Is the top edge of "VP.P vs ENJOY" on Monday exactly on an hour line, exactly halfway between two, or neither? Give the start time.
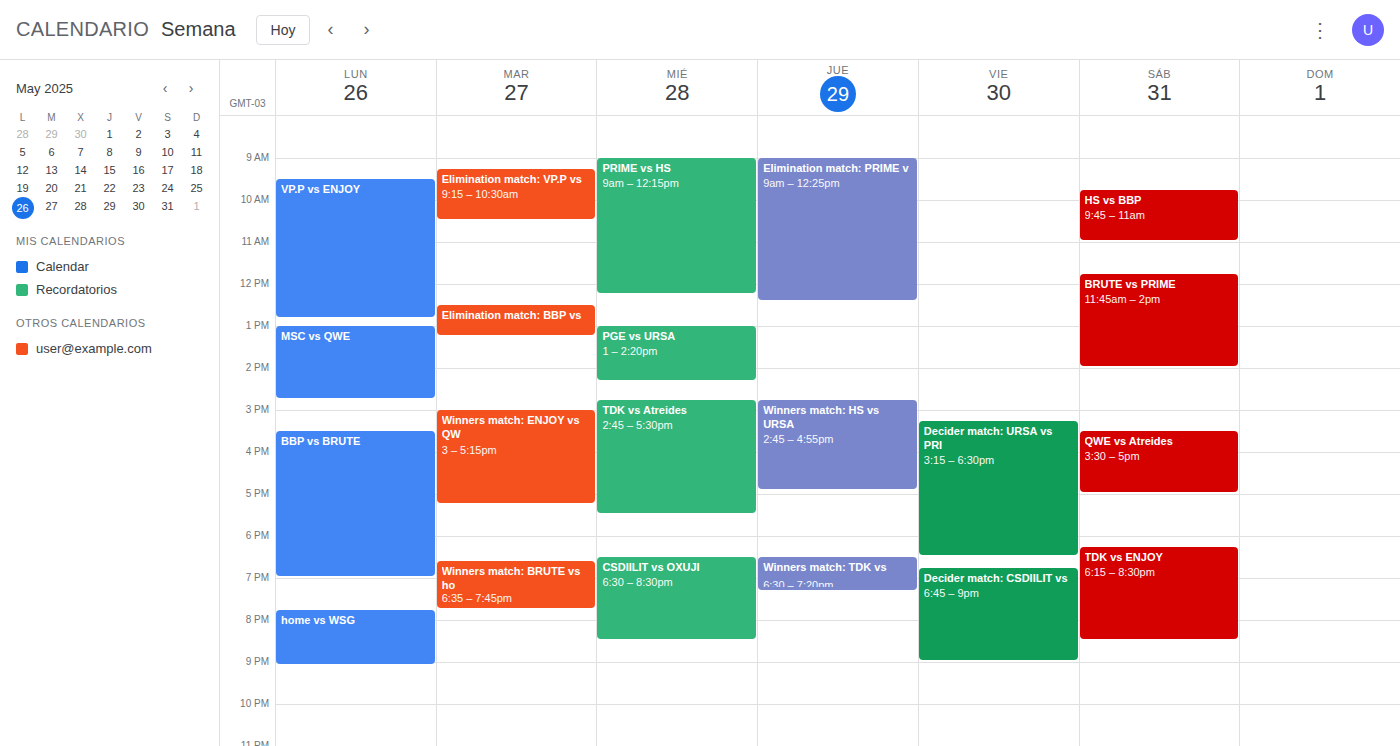
09:30 -- halfway between the 09:00 and 10:00 lines.